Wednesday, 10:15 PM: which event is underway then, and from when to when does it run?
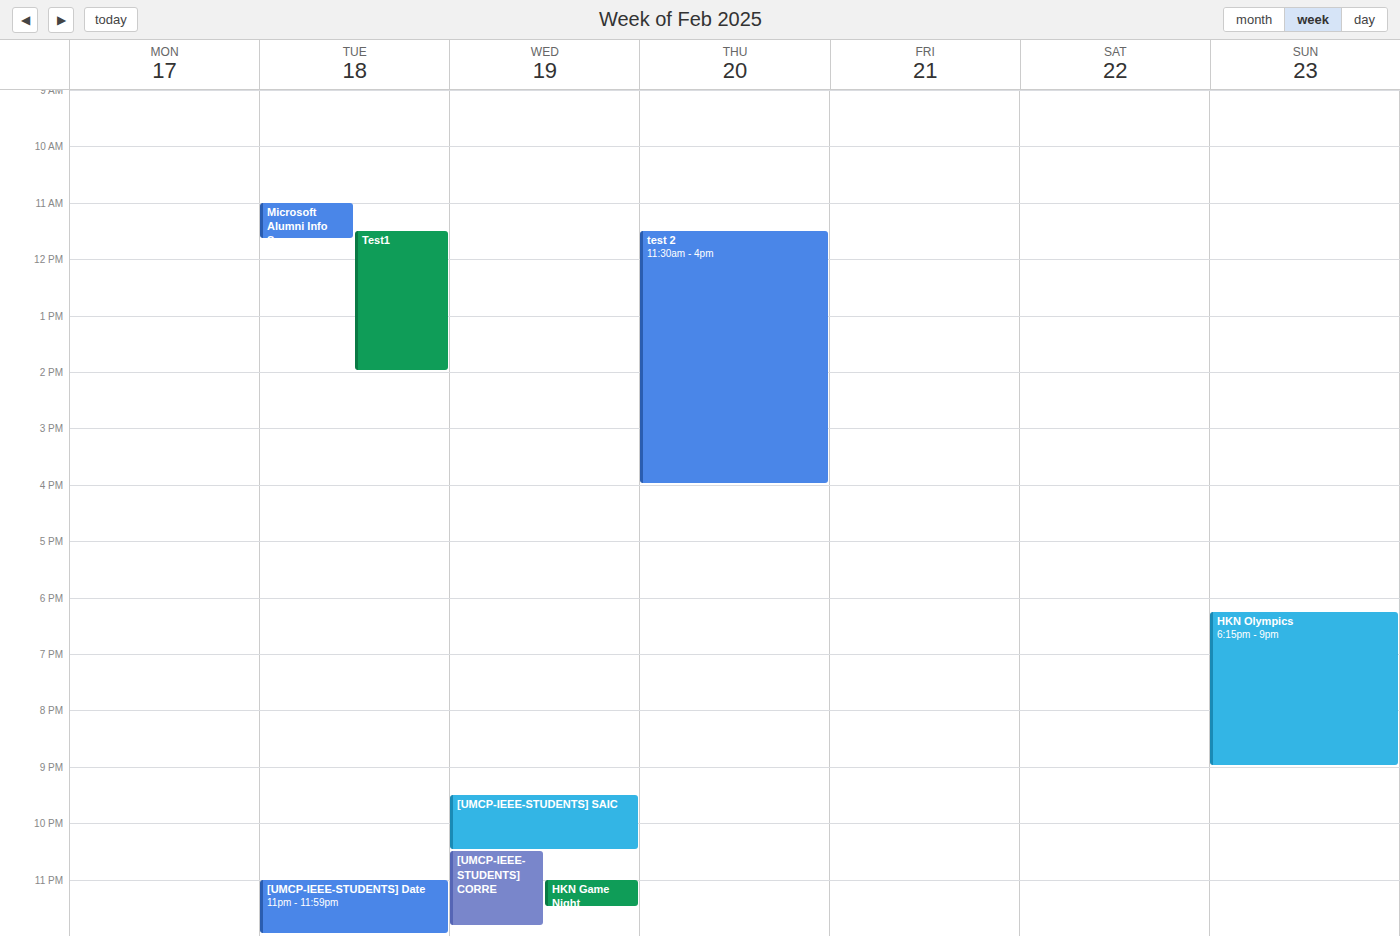
"[UMCP-IEEE-STUDENTS] SAIC", 9:30 PM to 10:30 PM